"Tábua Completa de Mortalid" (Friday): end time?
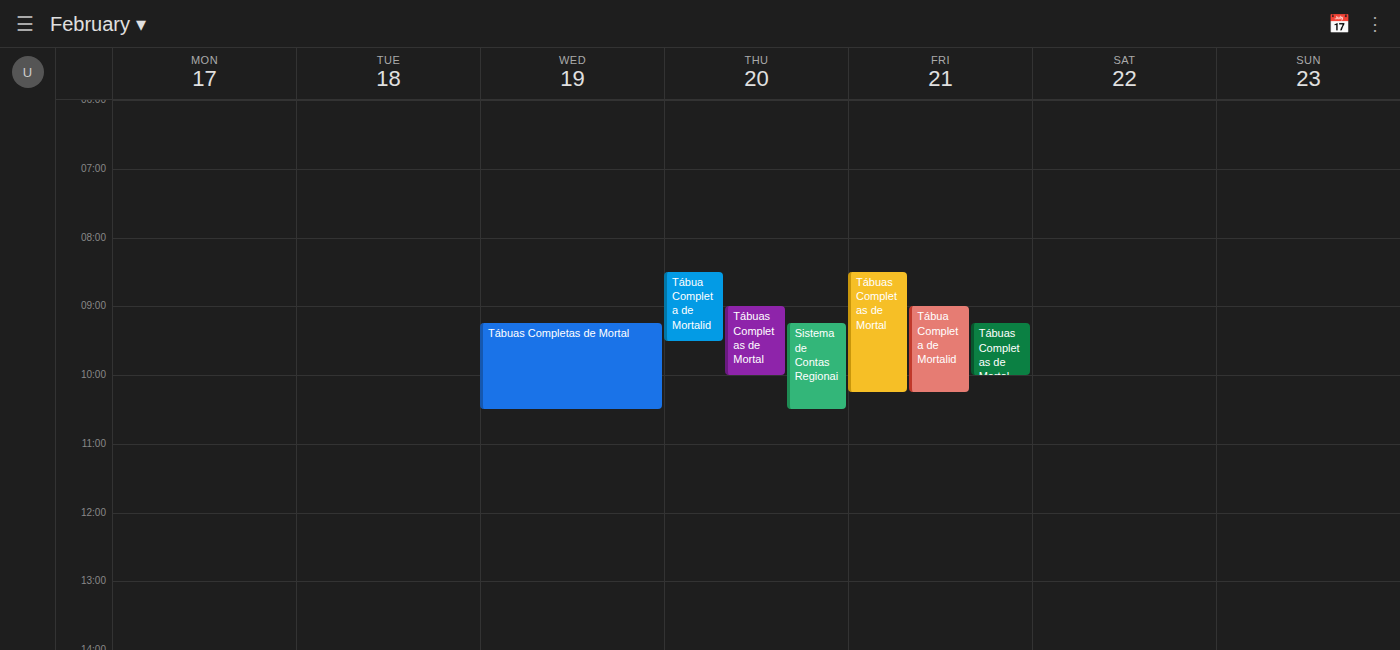
10:15 AM